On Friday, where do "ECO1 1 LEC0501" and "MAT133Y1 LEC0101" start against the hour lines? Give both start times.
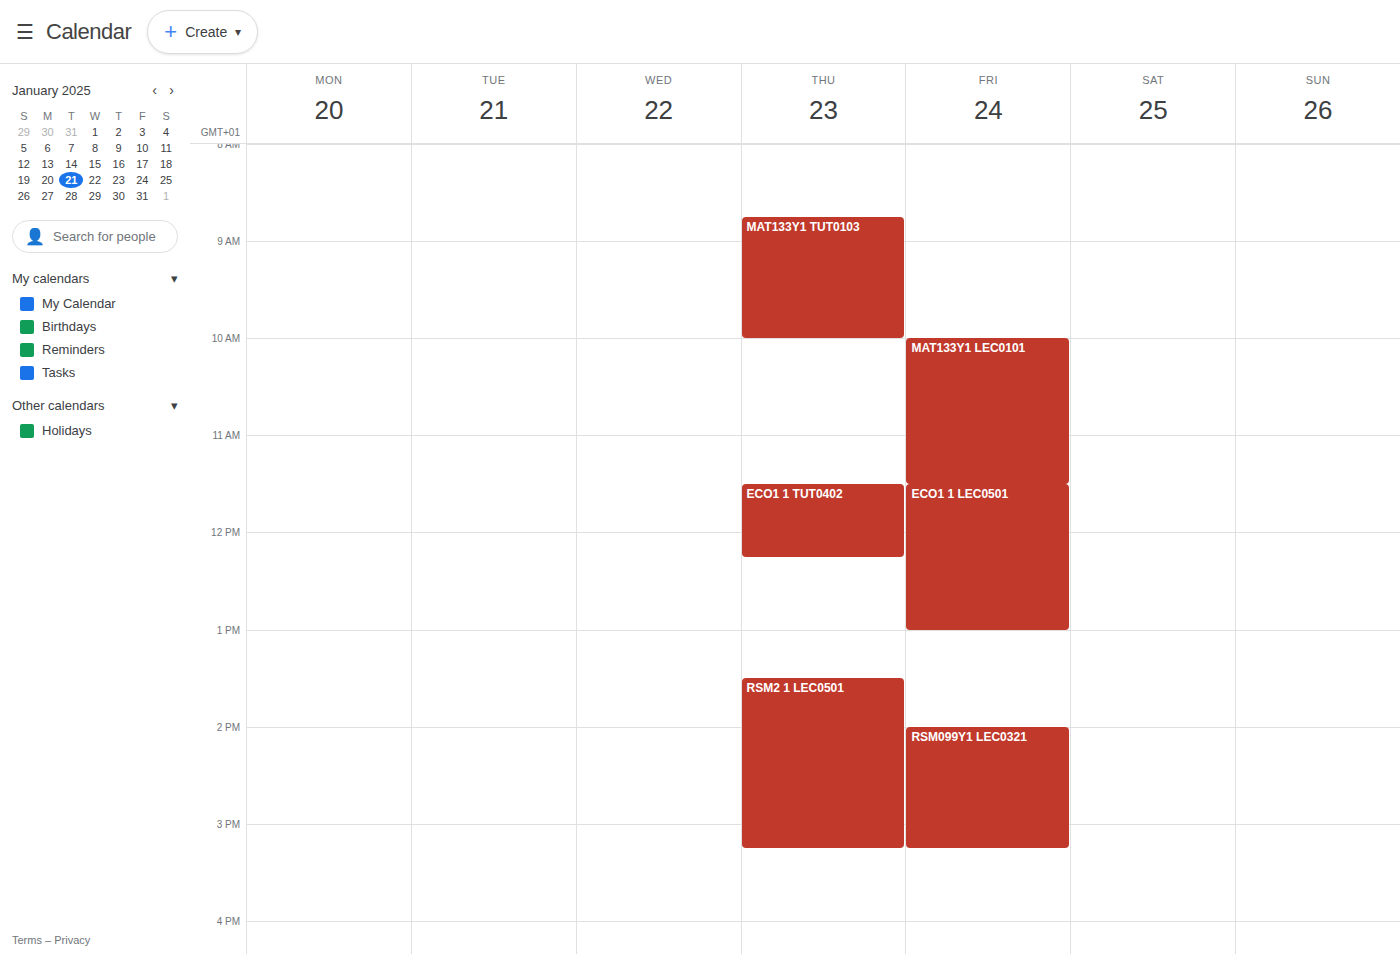
"ECO1 1 LEC0501": 11:30 AM, halfway between the 11 AM and 12 PM lines. "MAT133Y1 LEC0101": 10:00 AM, exactly on the 10 AM line.